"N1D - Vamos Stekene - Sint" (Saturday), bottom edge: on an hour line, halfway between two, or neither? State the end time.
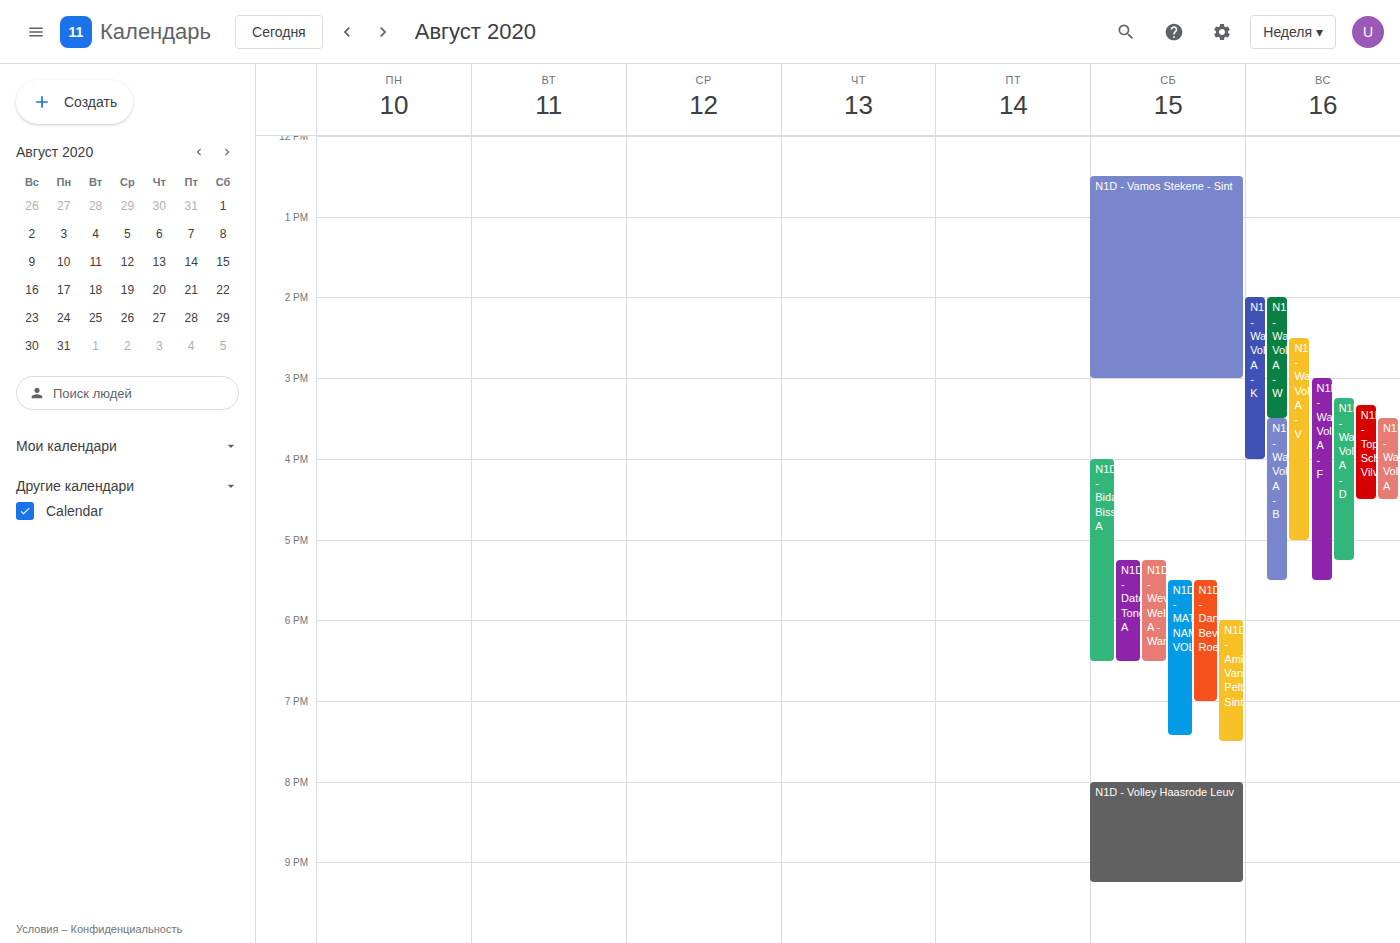
5:00 PM -- exactly on the 5 PM line.